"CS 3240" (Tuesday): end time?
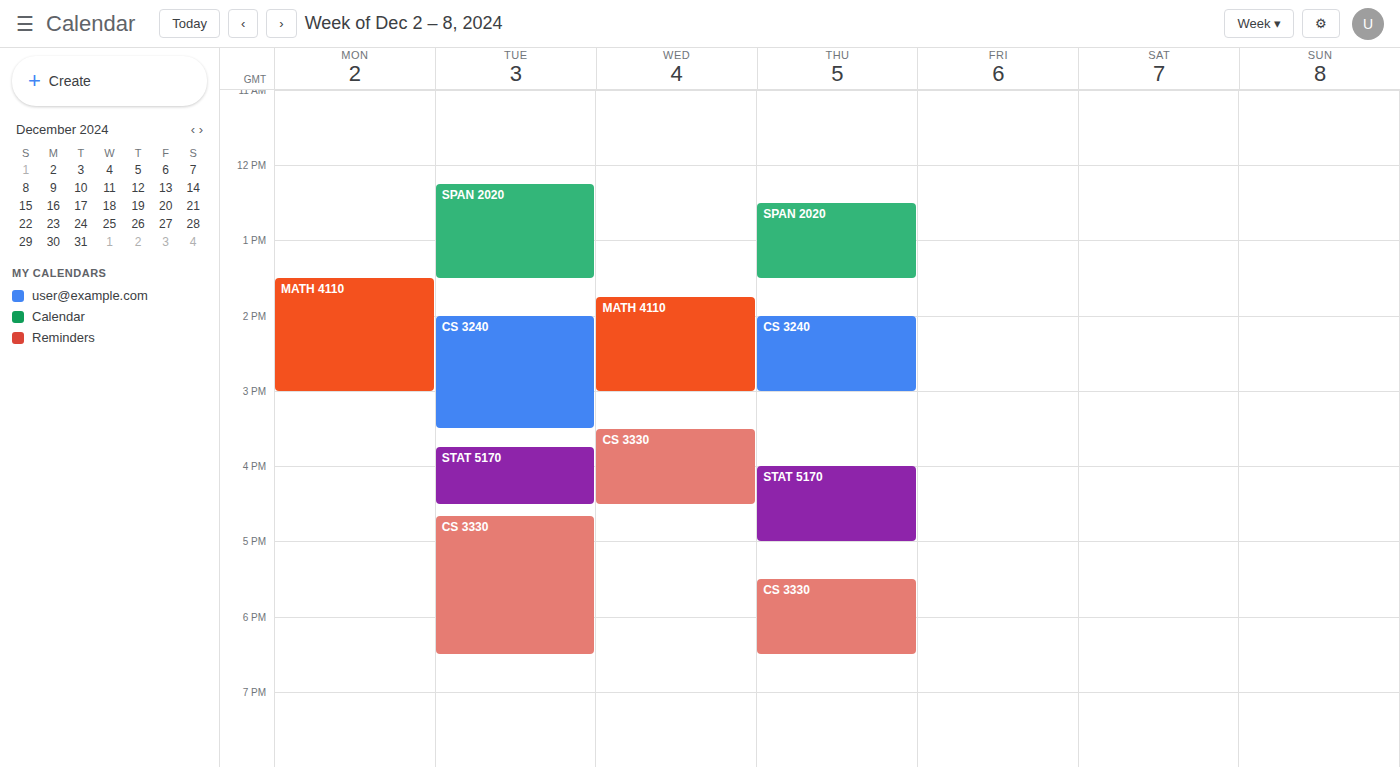
15:30